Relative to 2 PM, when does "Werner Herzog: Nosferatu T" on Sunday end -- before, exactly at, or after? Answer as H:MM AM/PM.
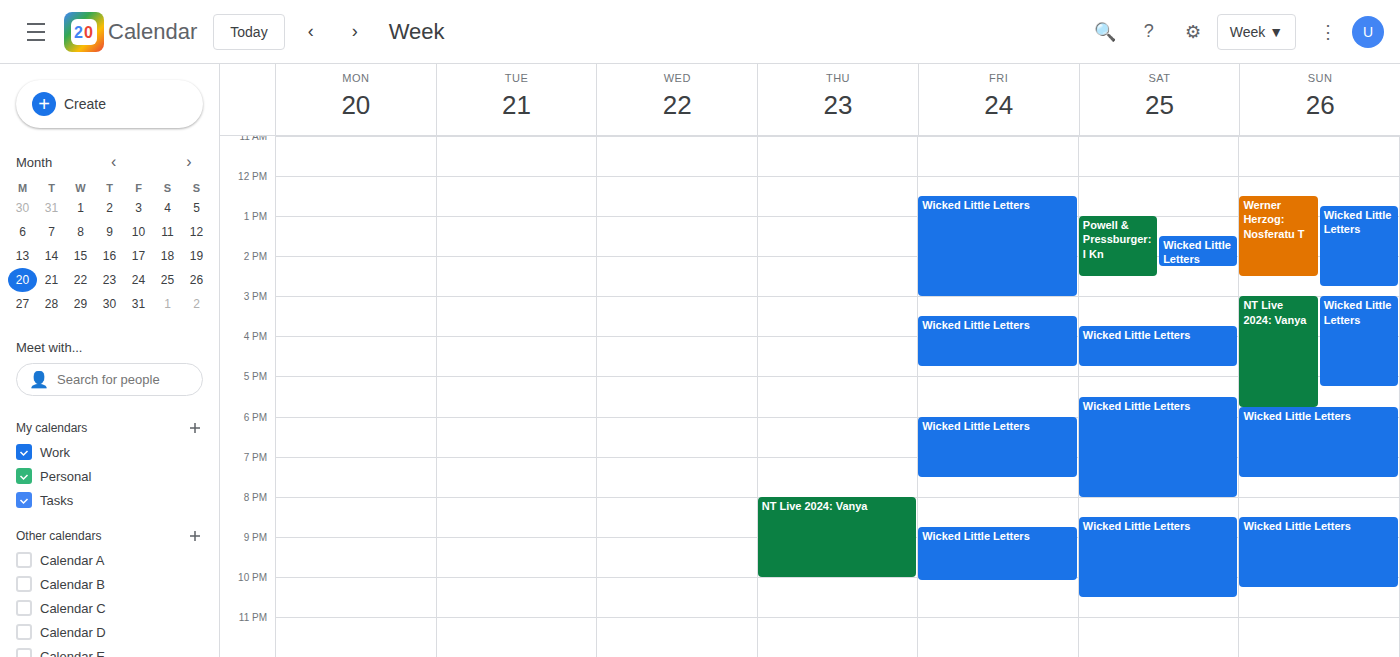
2:30 PM -- after 2 PM, 30 minutes below the 2 PM line.